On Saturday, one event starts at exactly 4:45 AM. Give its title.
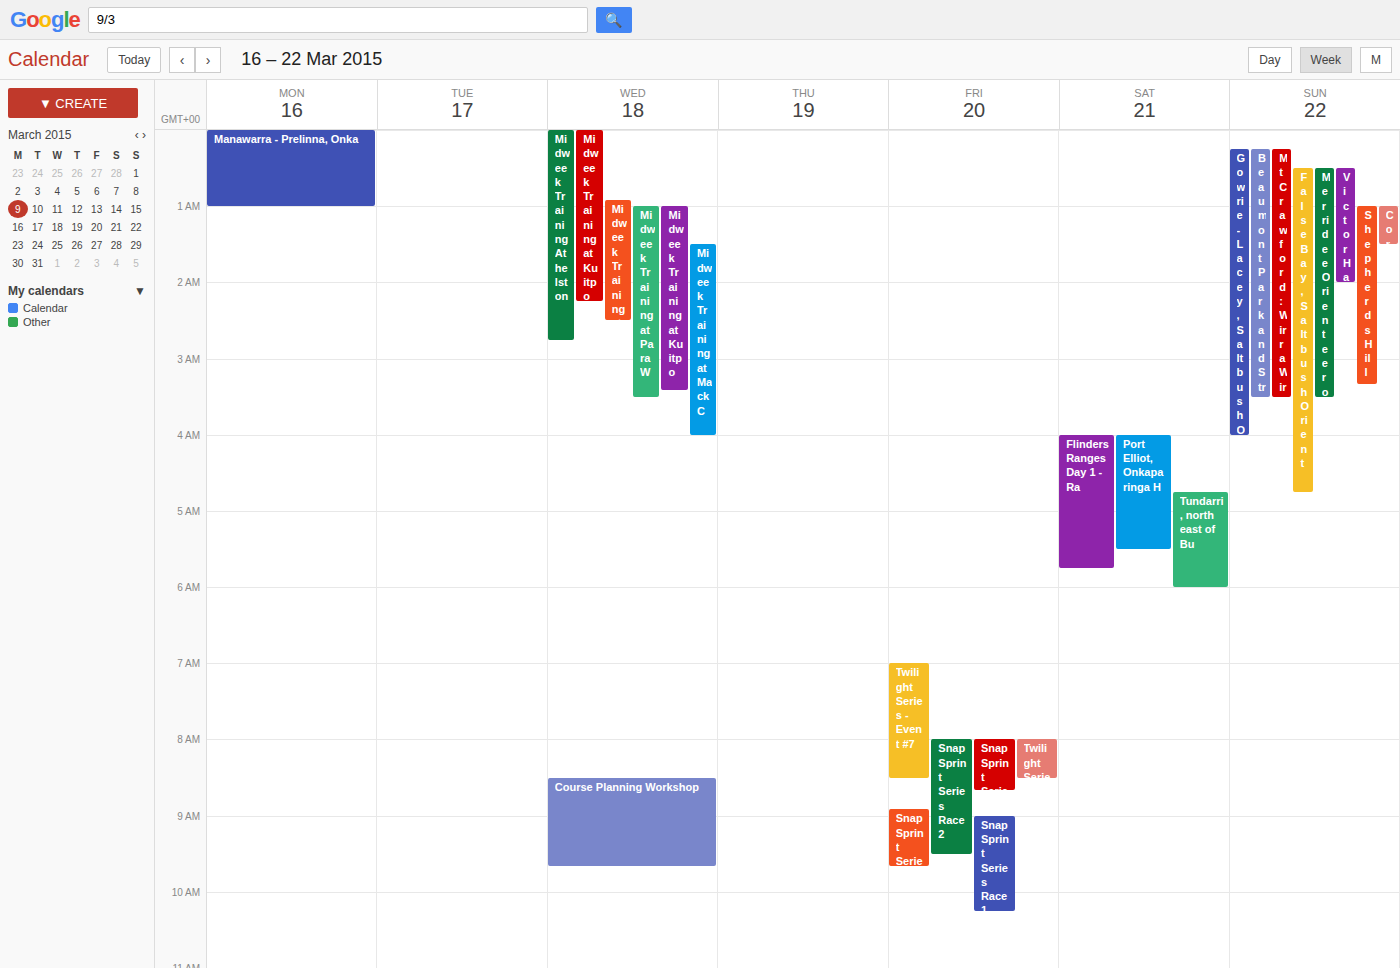
"Tundarri, north east of Bu"